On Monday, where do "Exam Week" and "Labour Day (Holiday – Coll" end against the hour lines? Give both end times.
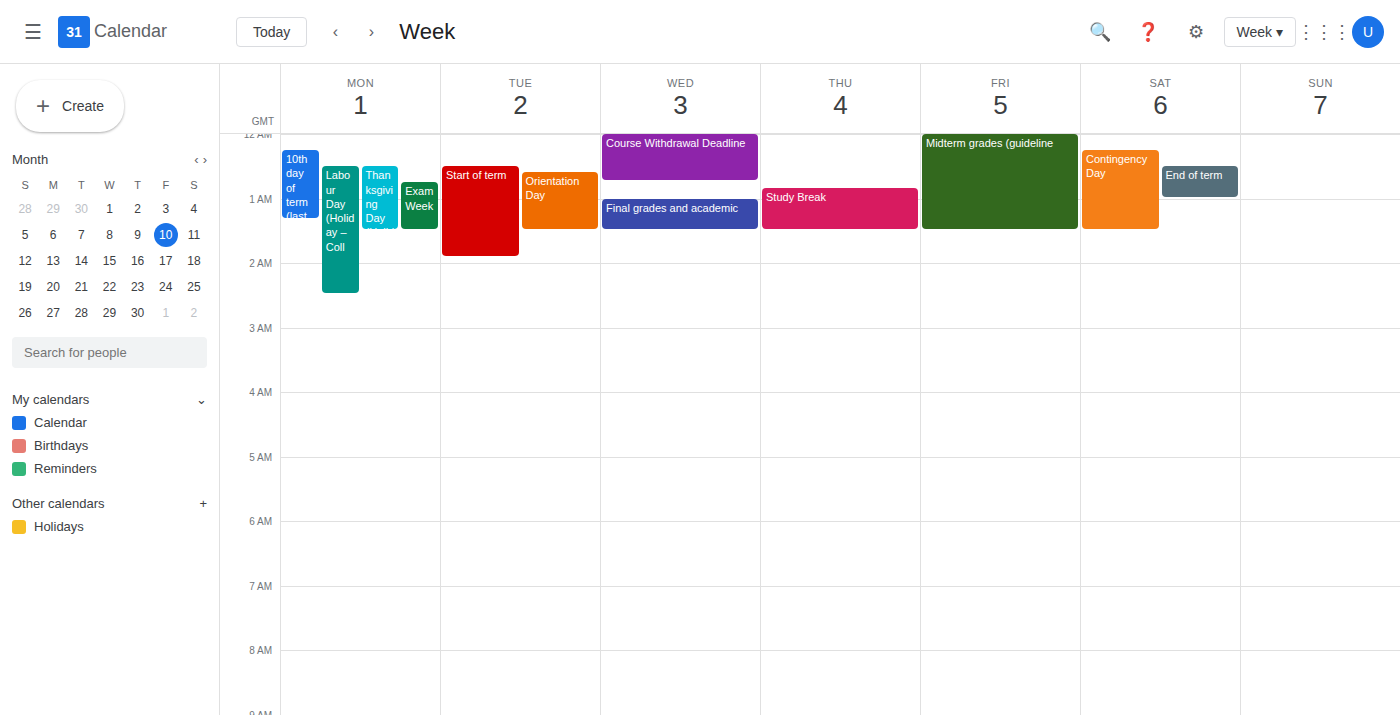
"Exam Week": 1:30 AM, halfway between the 1 AM and 2 AM lines. "Labour Day (Holiday – Coll": 2:30 AM, halfway between the 2 AM and 3 AM lines.